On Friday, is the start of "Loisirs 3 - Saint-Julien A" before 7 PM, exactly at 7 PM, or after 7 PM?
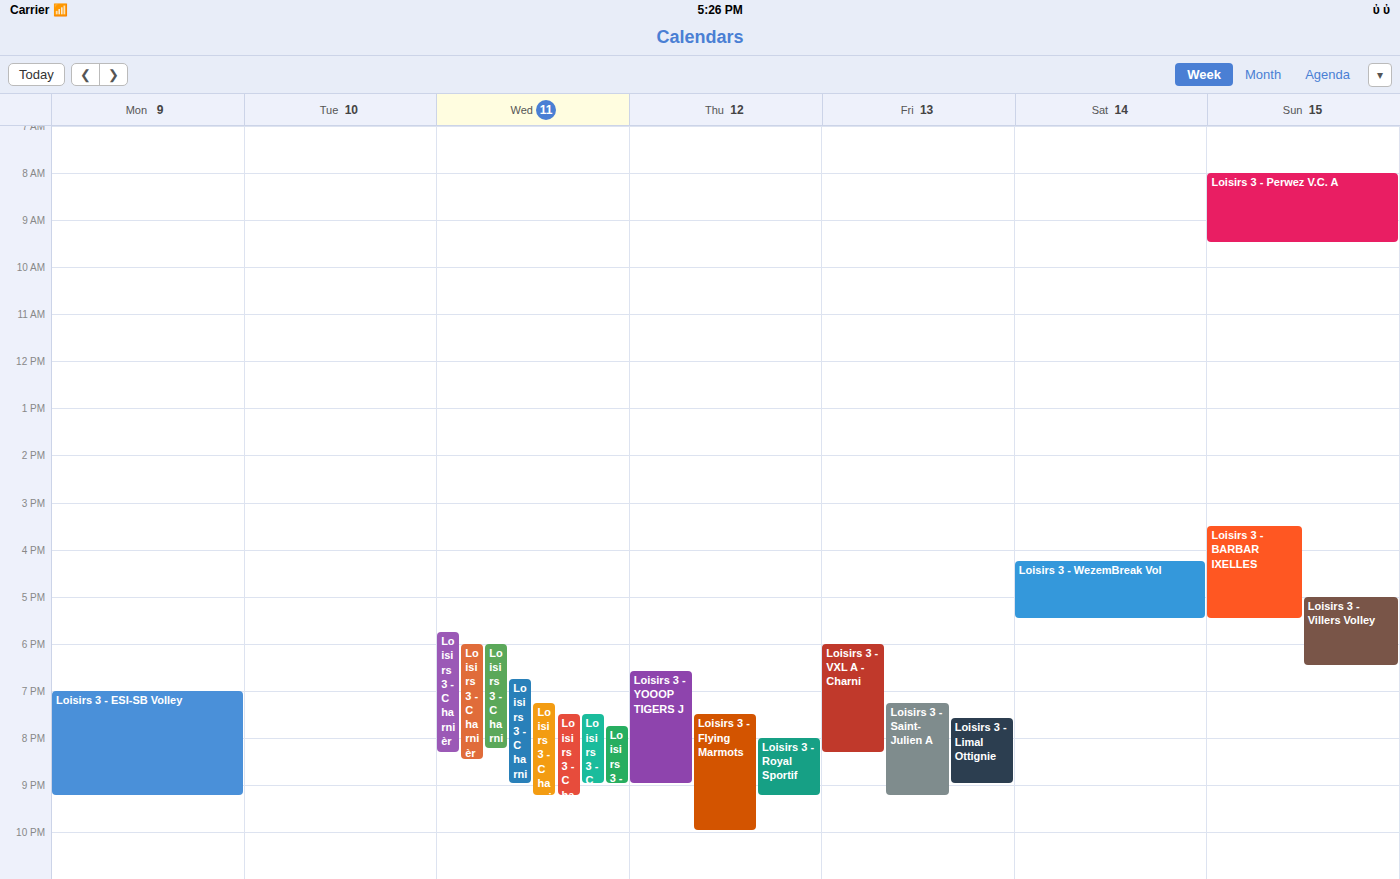
7:15 PM -- after 7 PM, 15 minutes below the 7 PM line.